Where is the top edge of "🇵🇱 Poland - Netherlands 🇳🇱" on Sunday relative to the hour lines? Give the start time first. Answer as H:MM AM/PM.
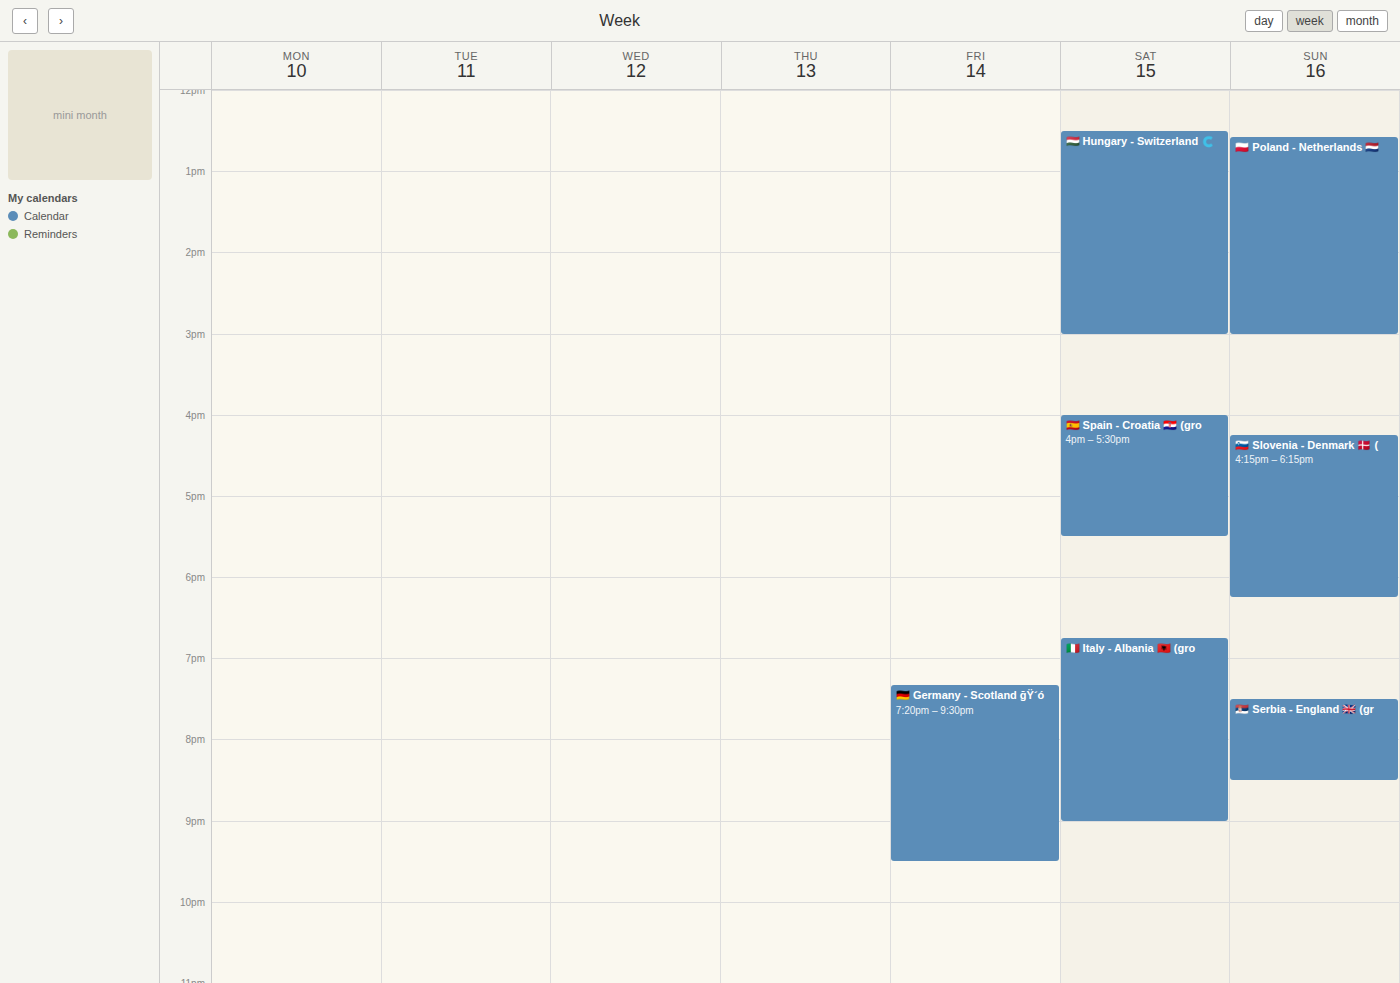
12:35 PM -- neither: 35 minutes below the 12 PM line and 25 minutes above the 1 PM line.